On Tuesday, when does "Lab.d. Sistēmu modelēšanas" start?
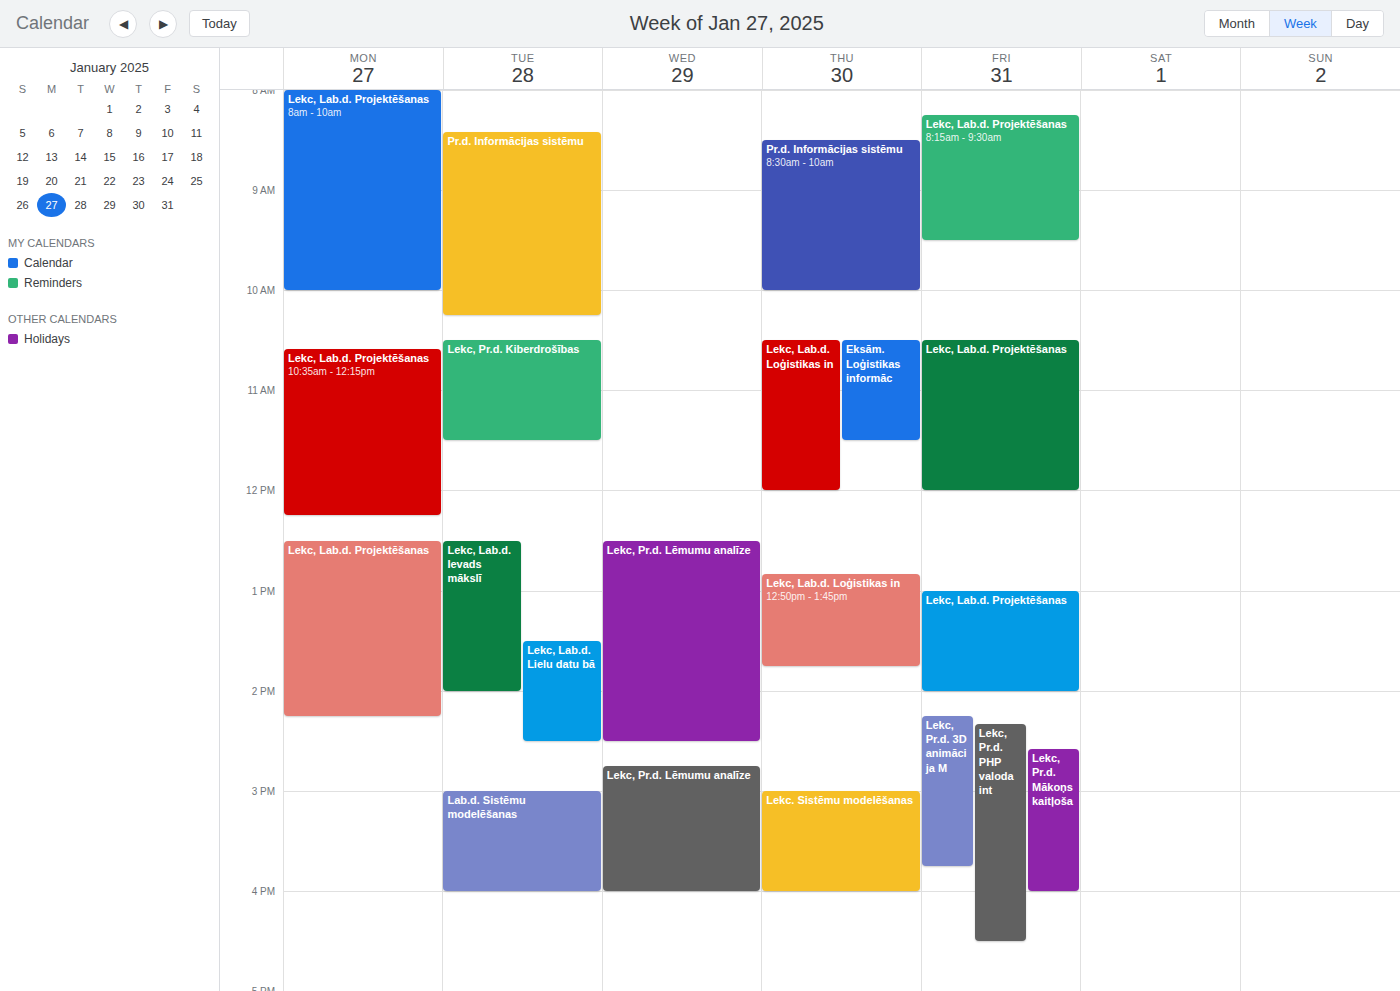
15:00